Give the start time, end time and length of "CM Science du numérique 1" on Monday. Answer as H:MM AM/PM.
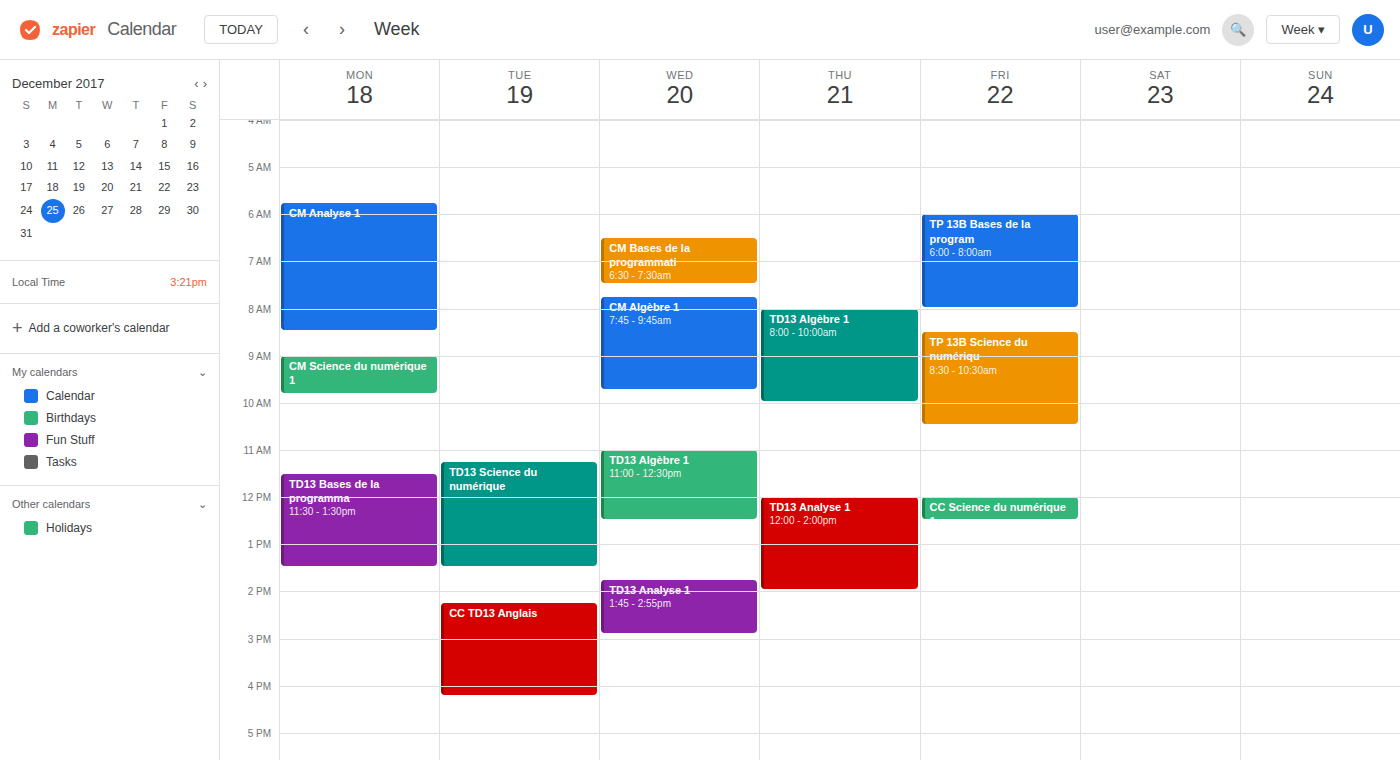
9:00 AM to 9:50 AM, 50 minutes